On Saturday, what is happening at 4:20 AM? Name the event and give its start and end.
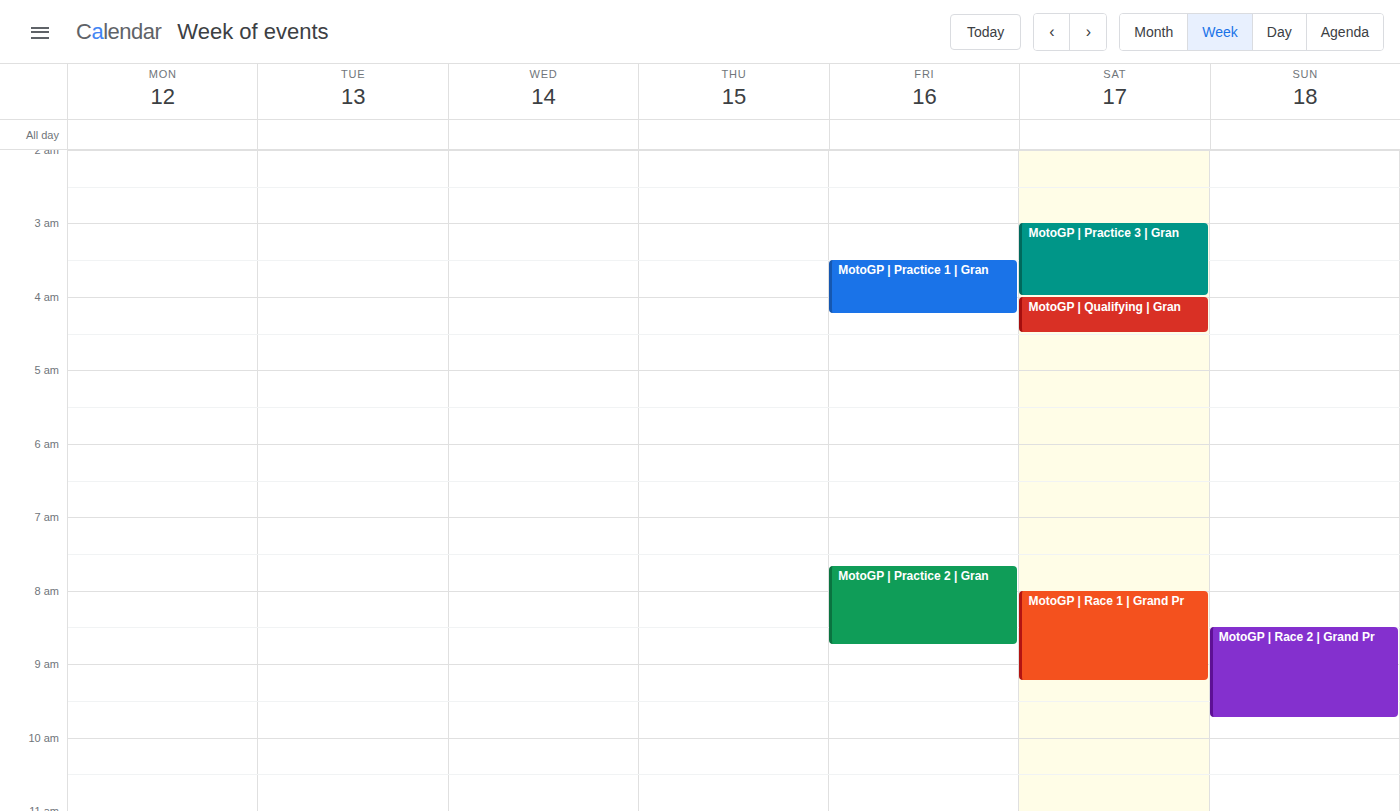
"MotoGP | Qualifying | Gran", 4:00 AM to 4:30 AM